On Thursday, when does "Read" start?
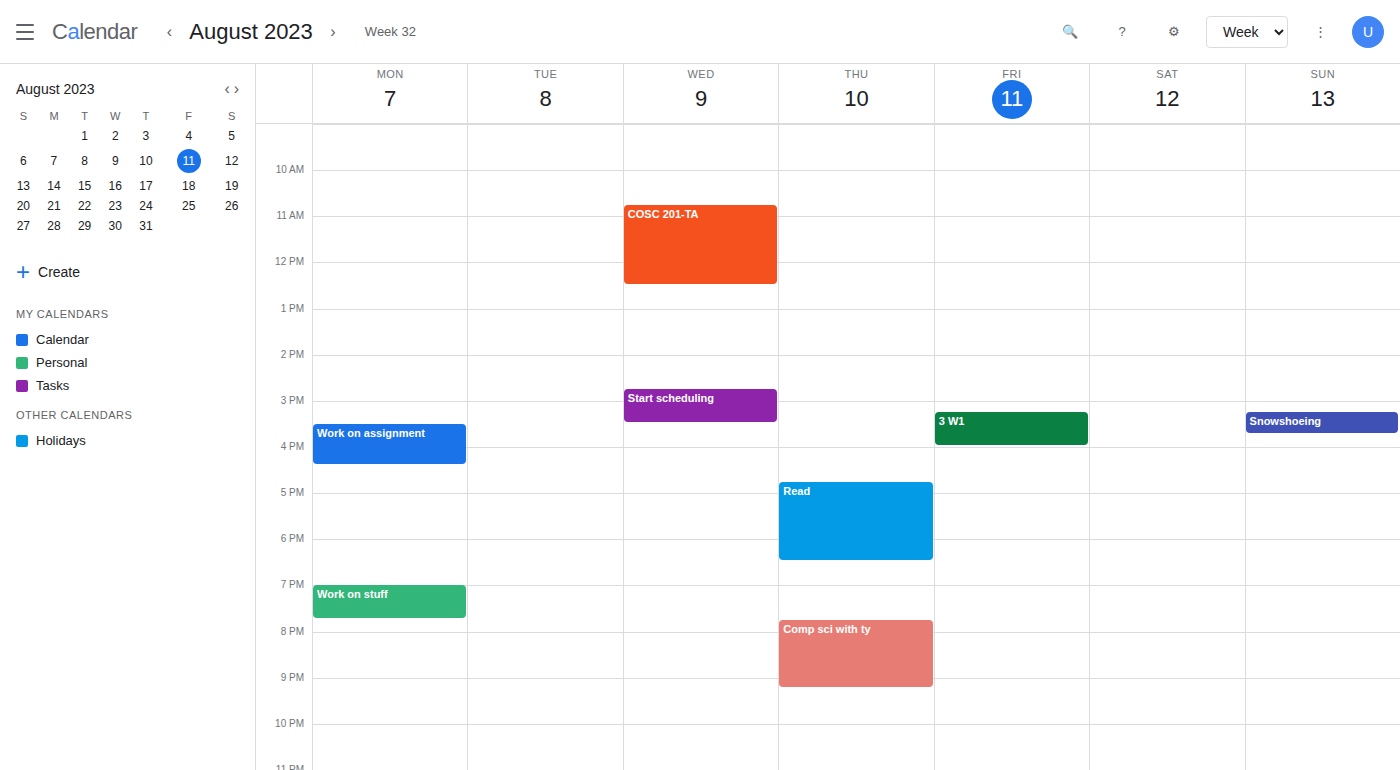
4:45 PM